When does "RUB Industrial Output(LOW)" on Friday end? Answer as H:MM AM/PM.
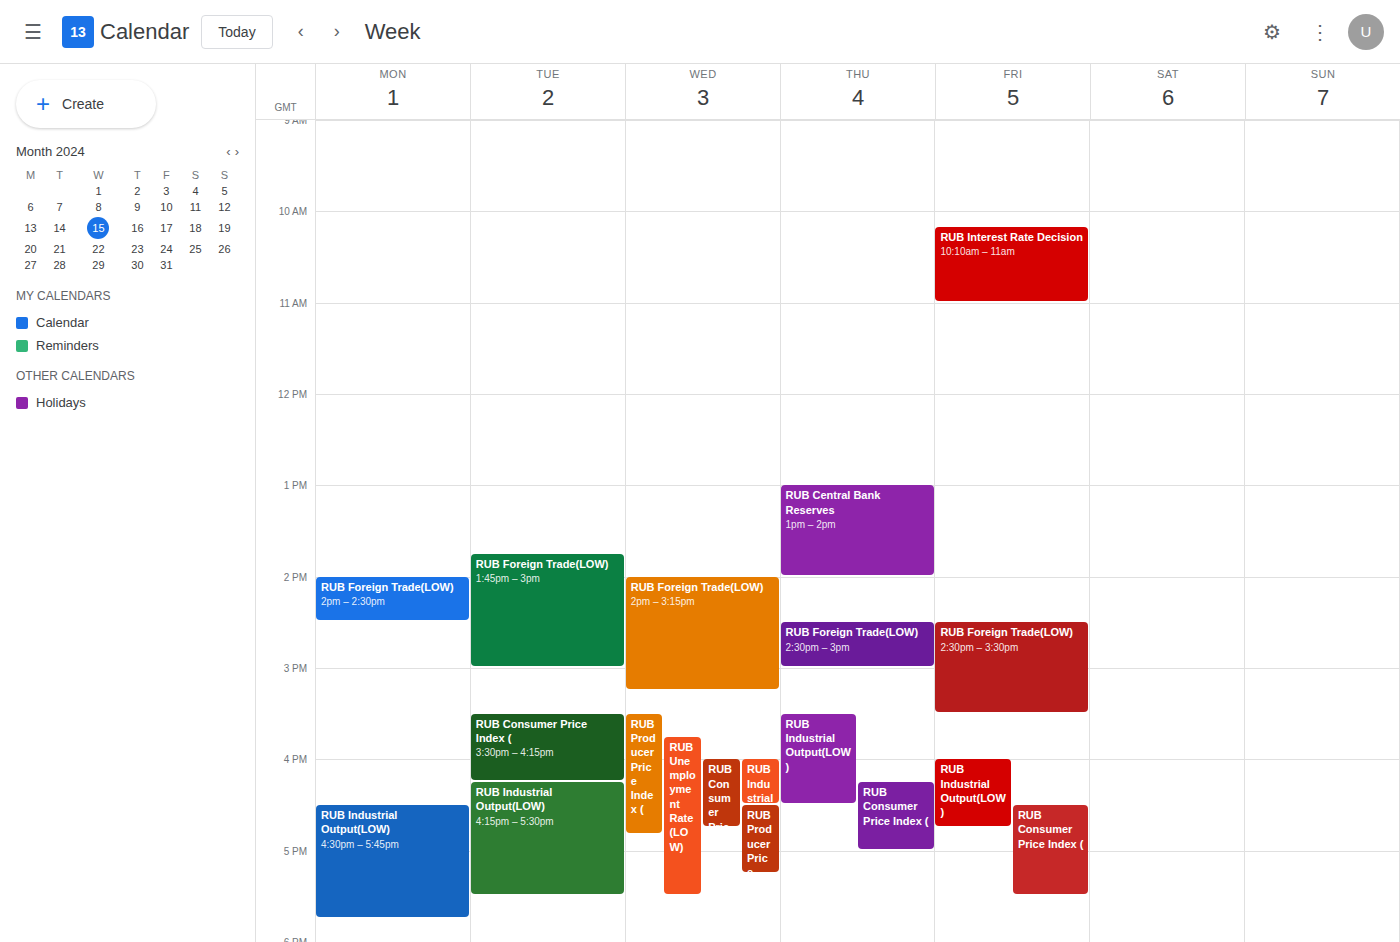
4:45 PM